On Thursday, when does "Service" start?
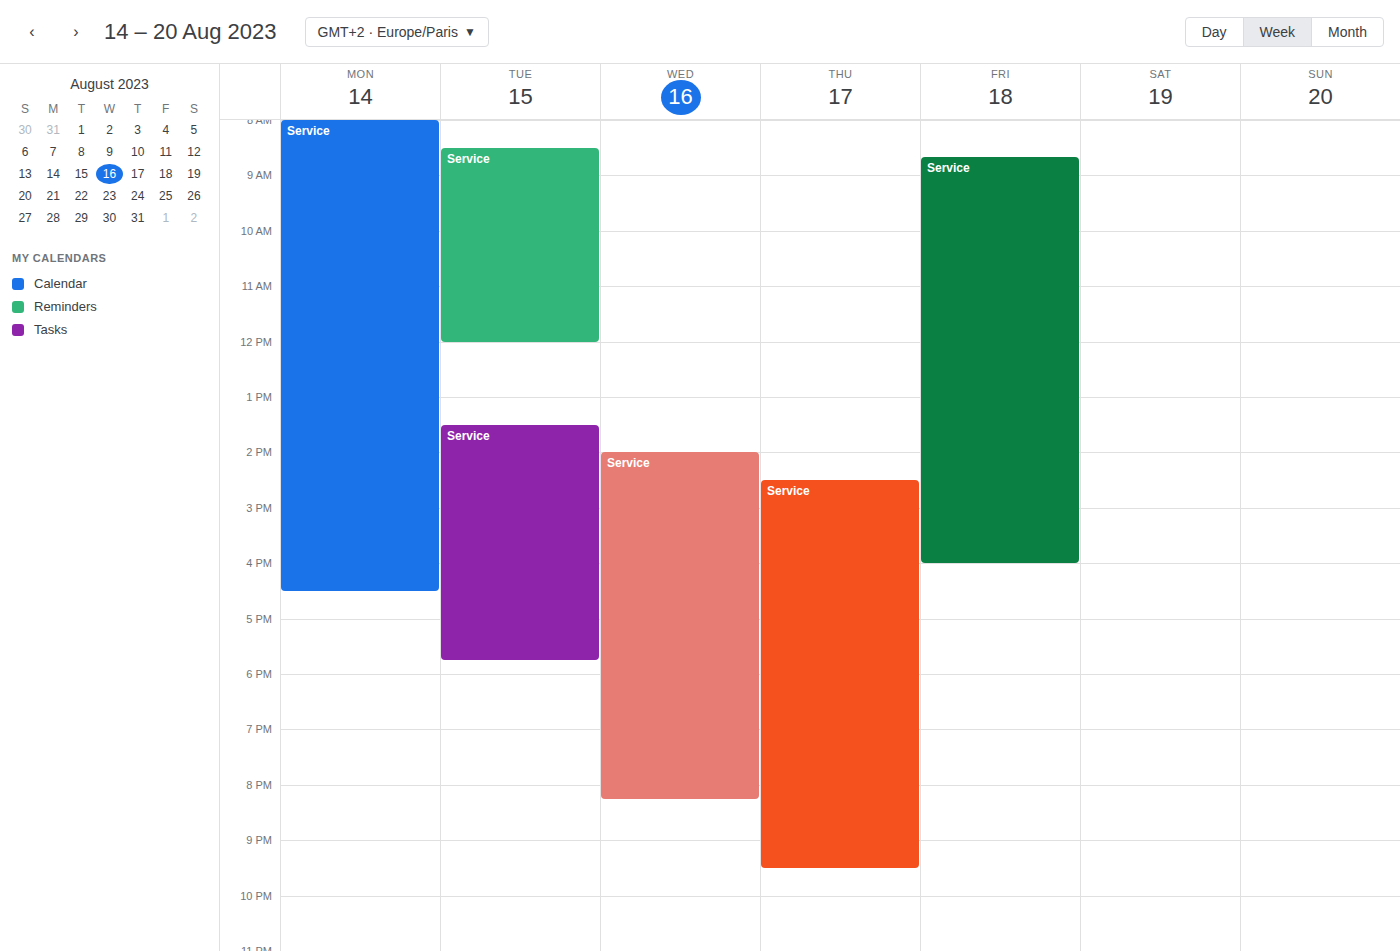
2:30 PM